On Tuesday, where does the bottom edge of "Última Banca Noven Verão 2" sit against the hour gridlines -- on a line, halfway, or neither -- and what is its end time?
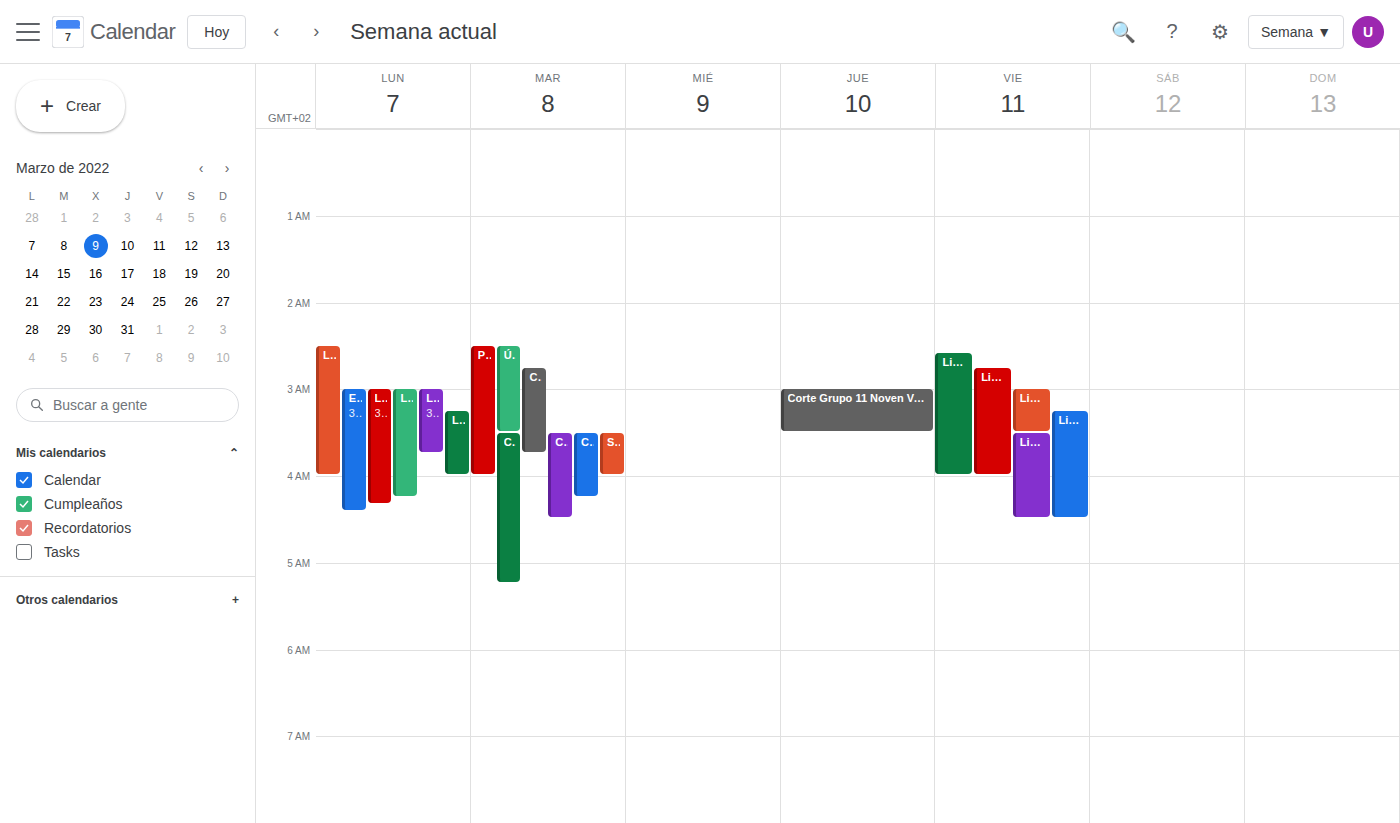
3:30 AM -- halfway between the 3 AM and 4 AM lines.